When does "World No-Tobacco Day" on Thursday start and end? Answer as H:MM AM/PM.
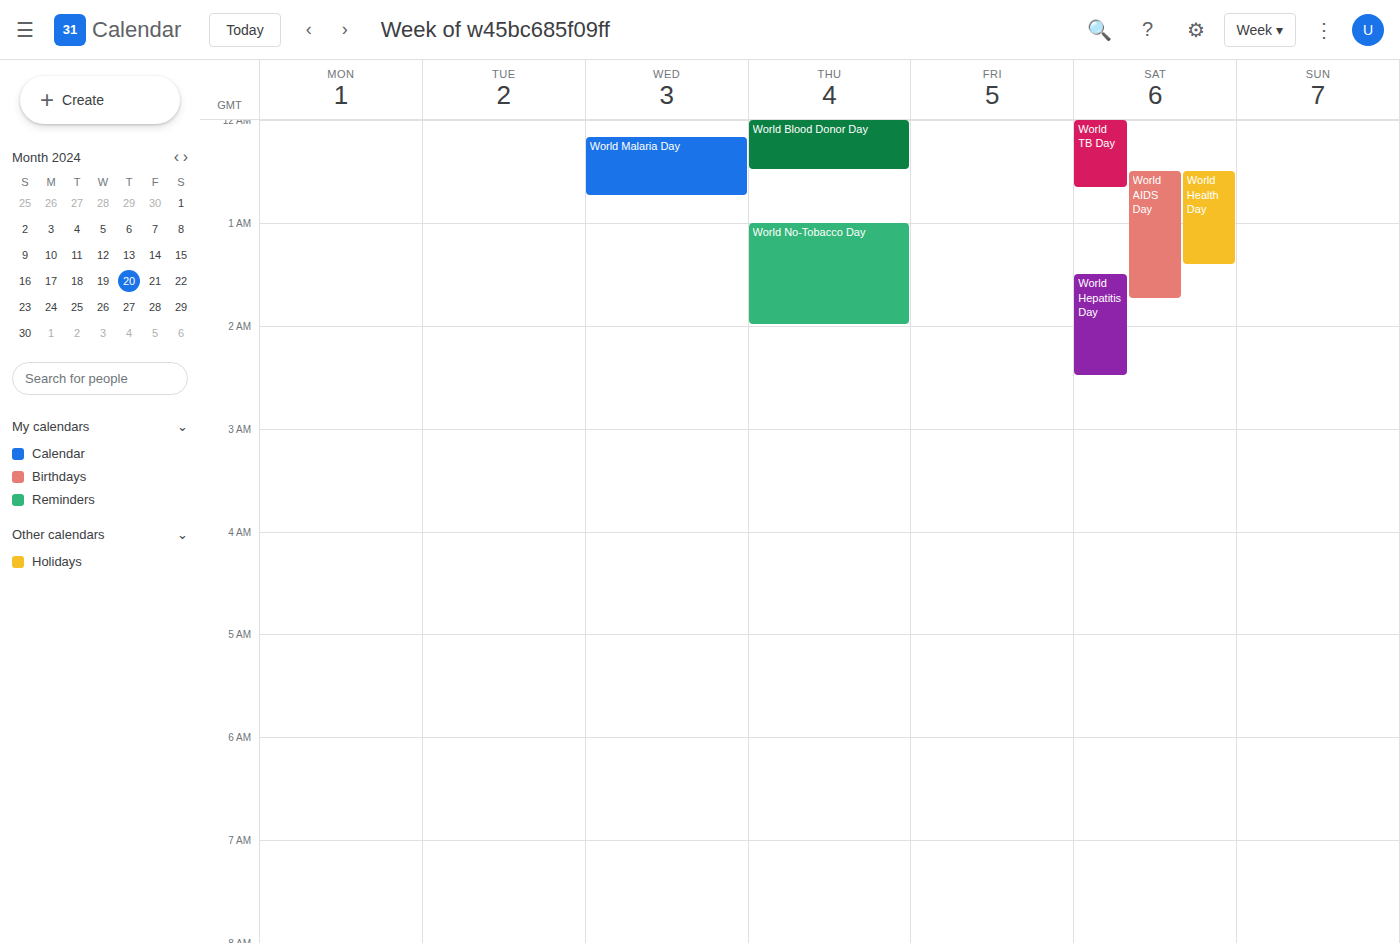
1:00 AM to 2:00 AM